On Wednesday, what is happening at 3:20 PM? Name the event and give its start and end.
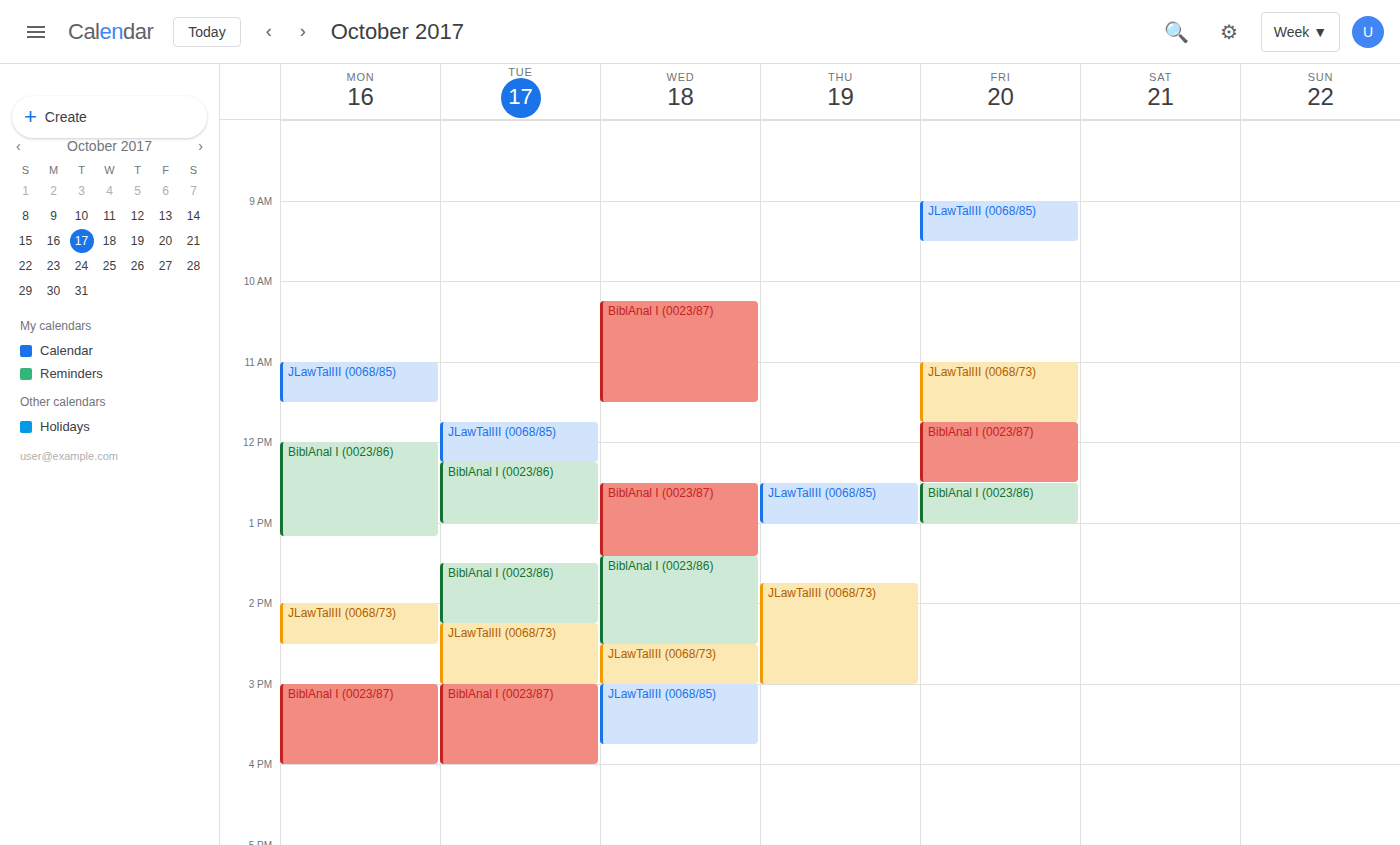
"JLawTalIII (0068/85)", 3:00 PM to 3:45 PM